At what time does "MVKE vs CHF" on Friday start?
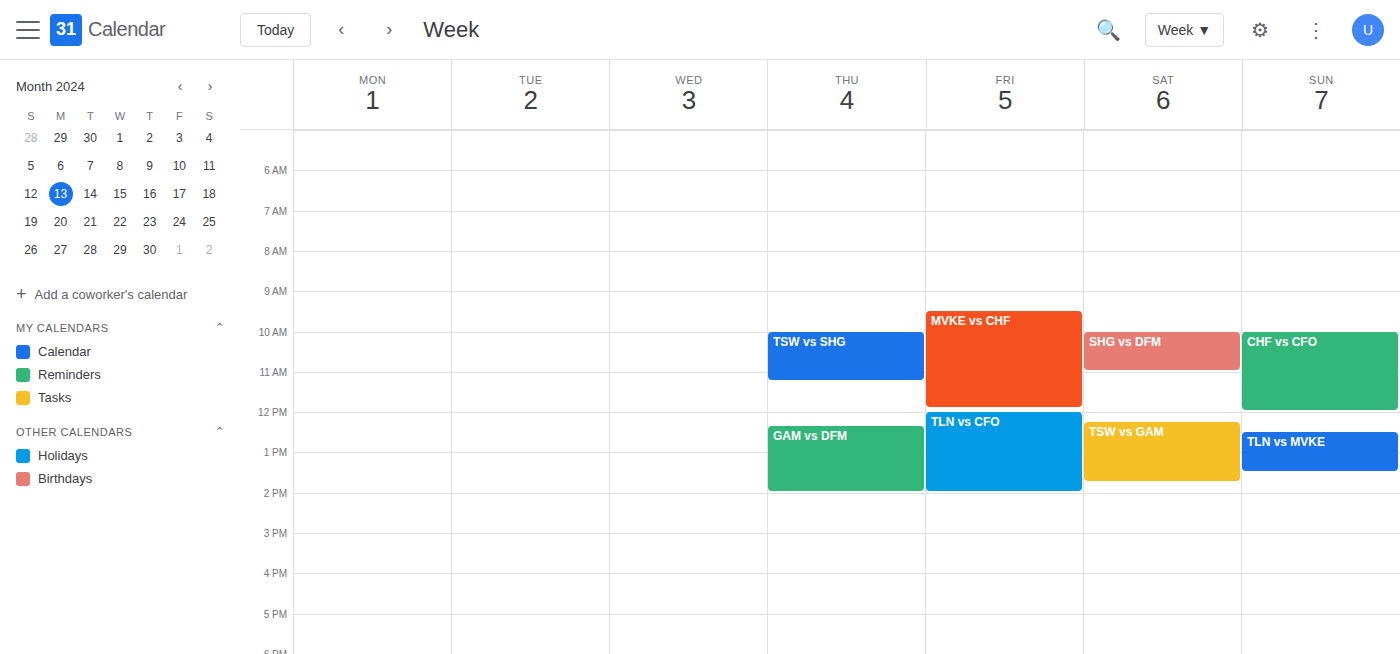
09:30